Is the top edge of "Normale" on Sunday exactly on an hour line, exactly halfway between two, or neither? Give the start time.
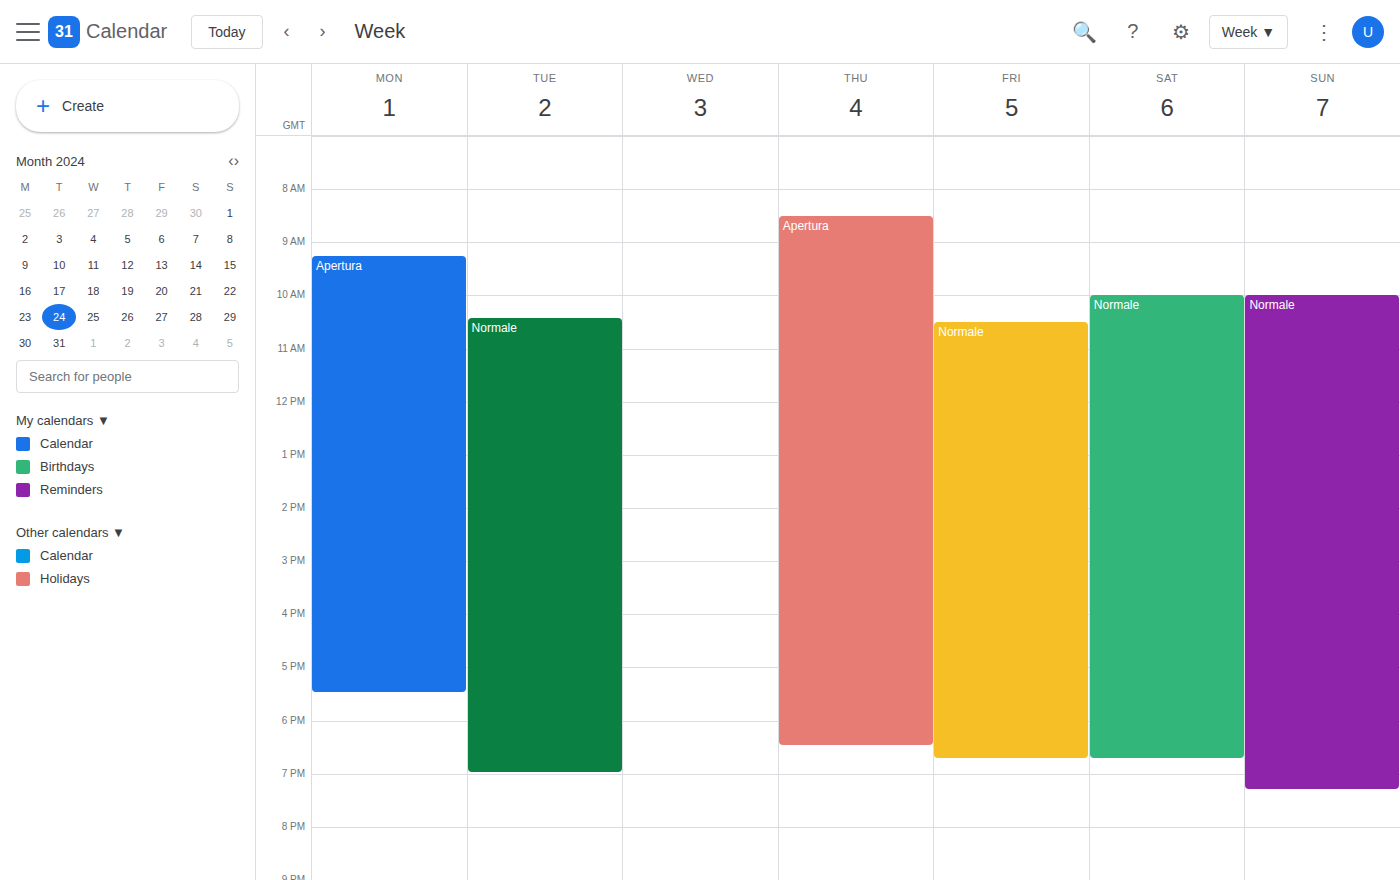
10:00 AM -- exactly on the 10 AM line.